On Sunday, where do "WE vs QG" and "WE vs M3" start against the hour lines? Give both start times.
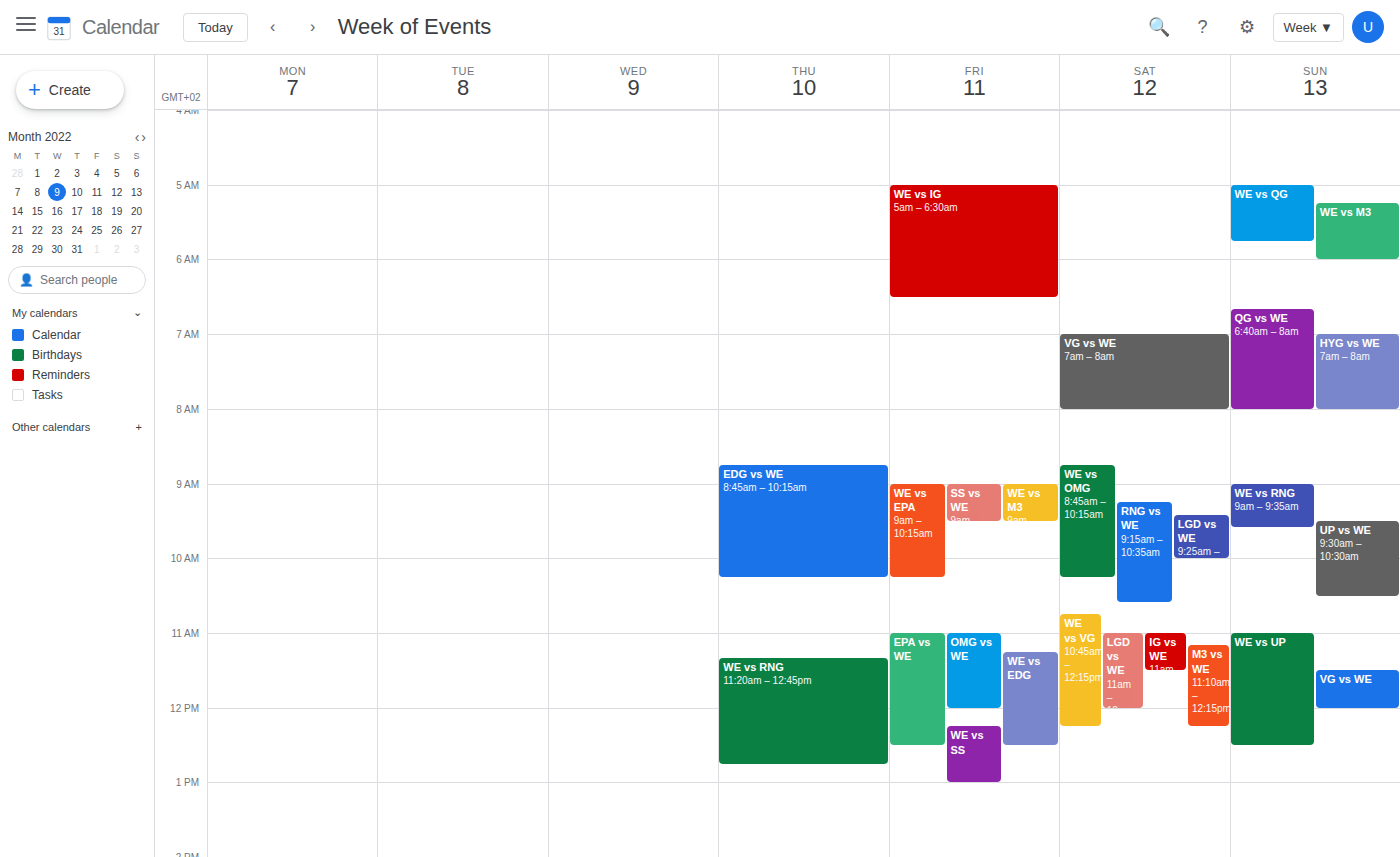
"WE vs QG": 5:00 AM, exactly on the 5 AM line. "WE vs M3": 5:15 AM, neither: a quarter of the way from the 5 AM line to the 6 AM line.